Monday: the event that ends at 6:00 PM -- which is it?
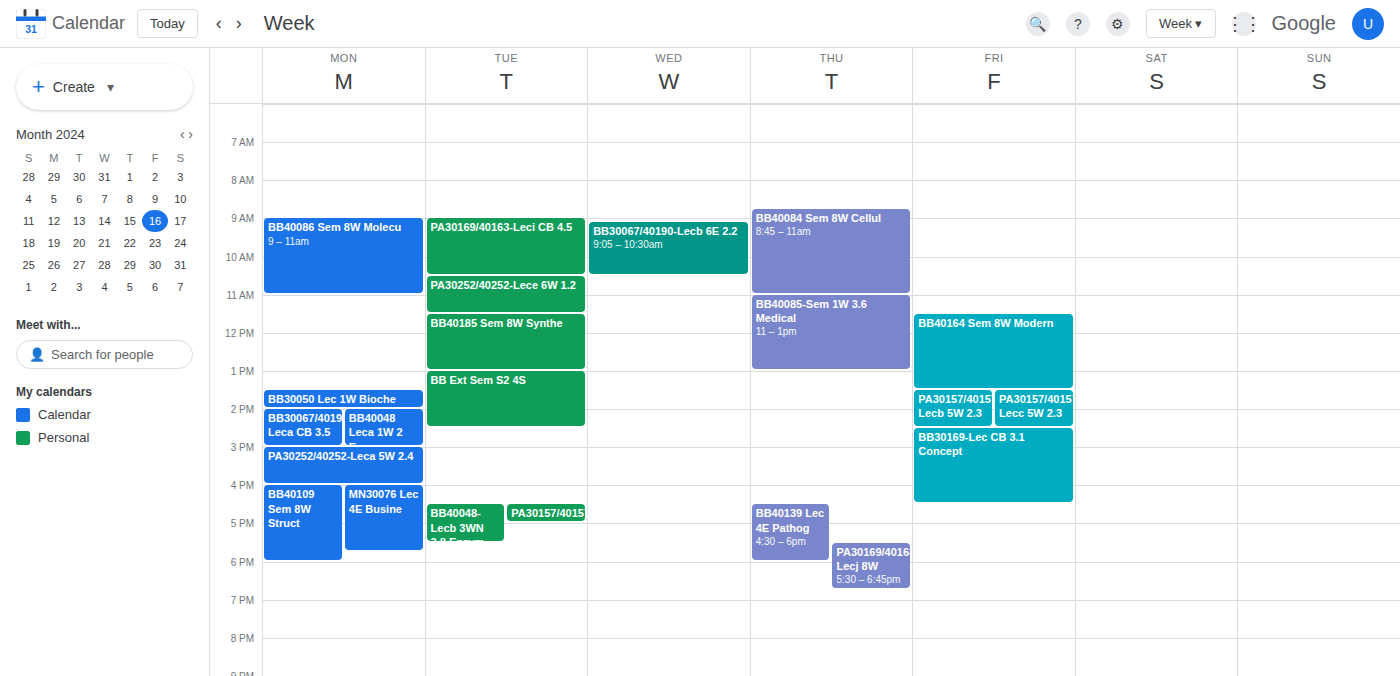
"BB40109 Sem 8W Struct"